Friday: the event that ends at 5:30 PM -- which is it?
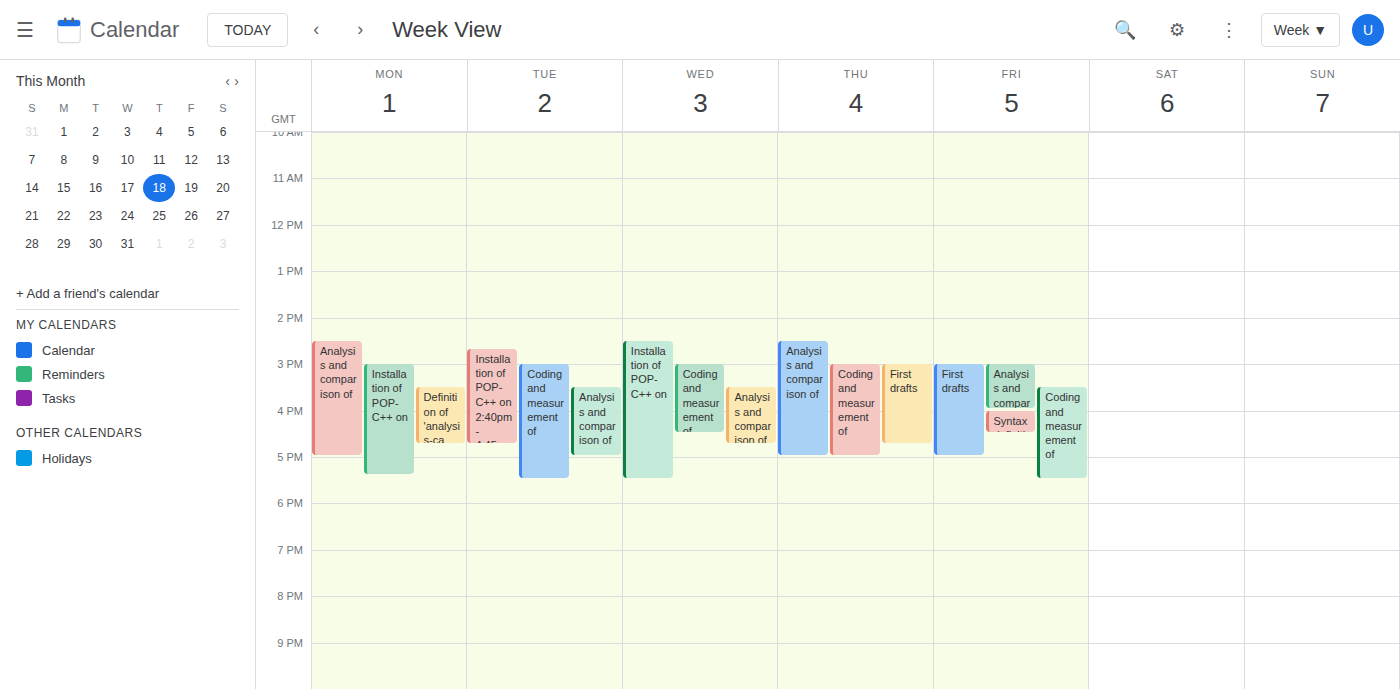
"Coding and measurement of"